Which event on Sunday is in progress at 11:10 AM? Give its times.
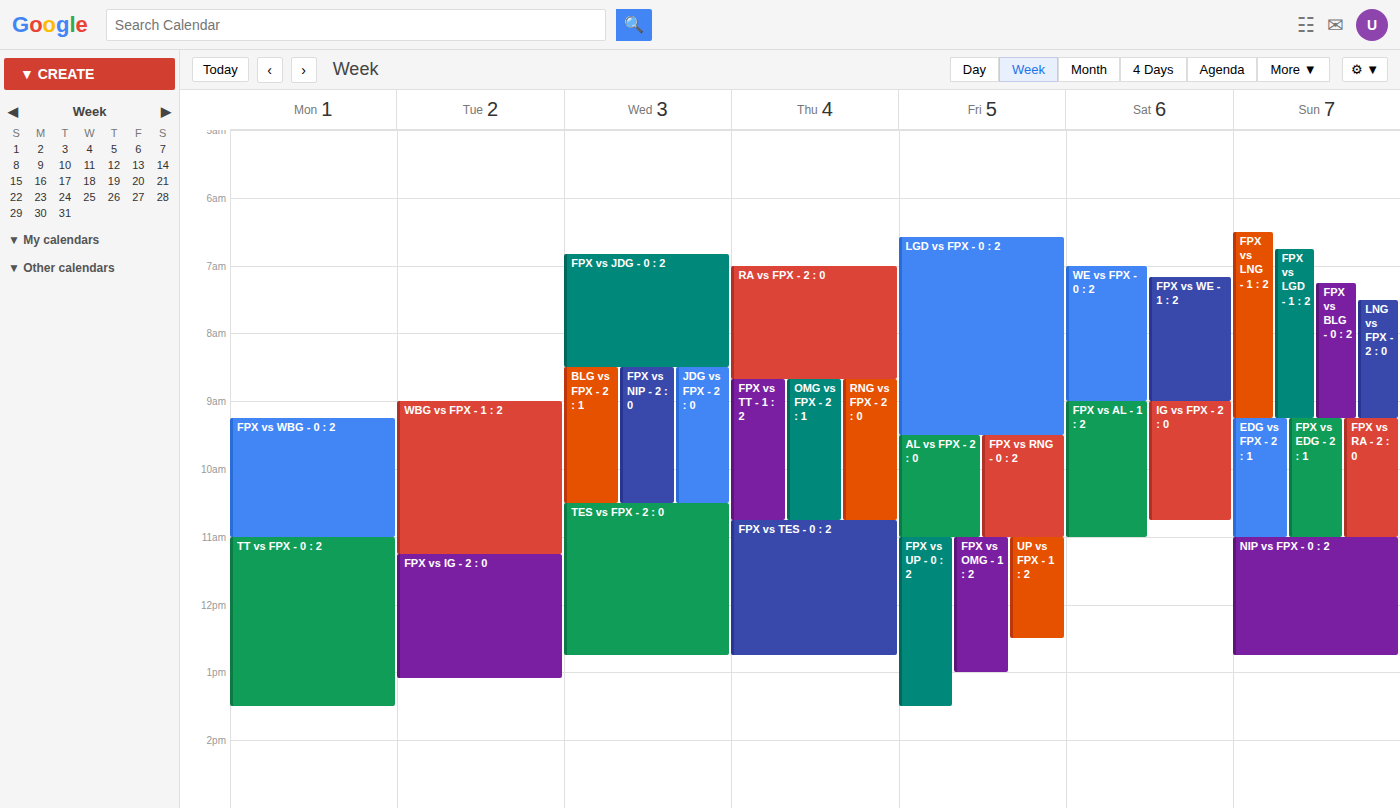
"NIP vs FPX - 0 : 2", 11:00 AM to 12:45 PM